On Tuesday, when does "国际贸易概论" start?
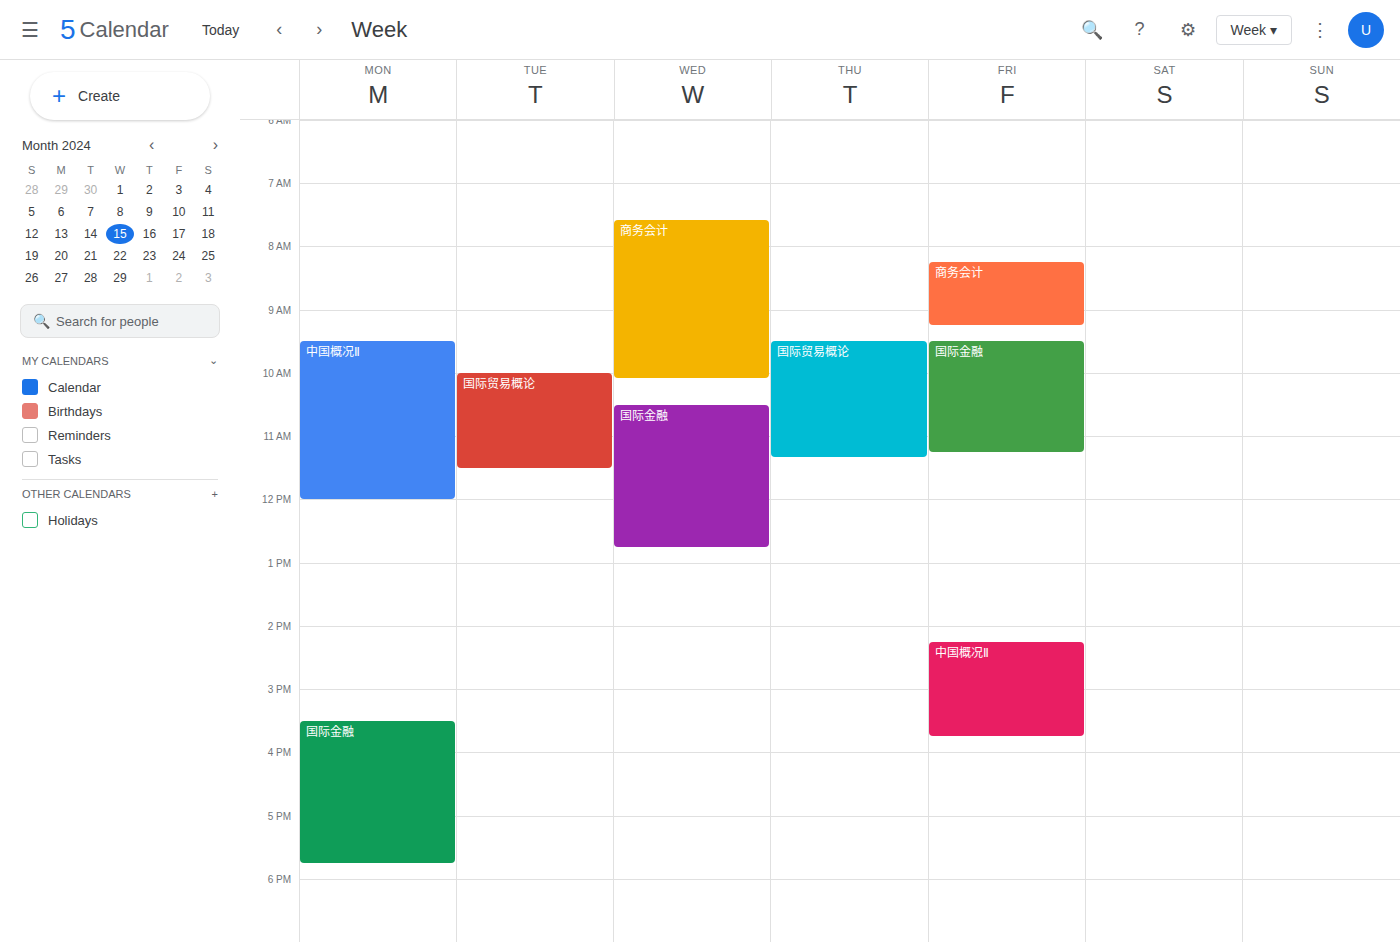
10:00 AM